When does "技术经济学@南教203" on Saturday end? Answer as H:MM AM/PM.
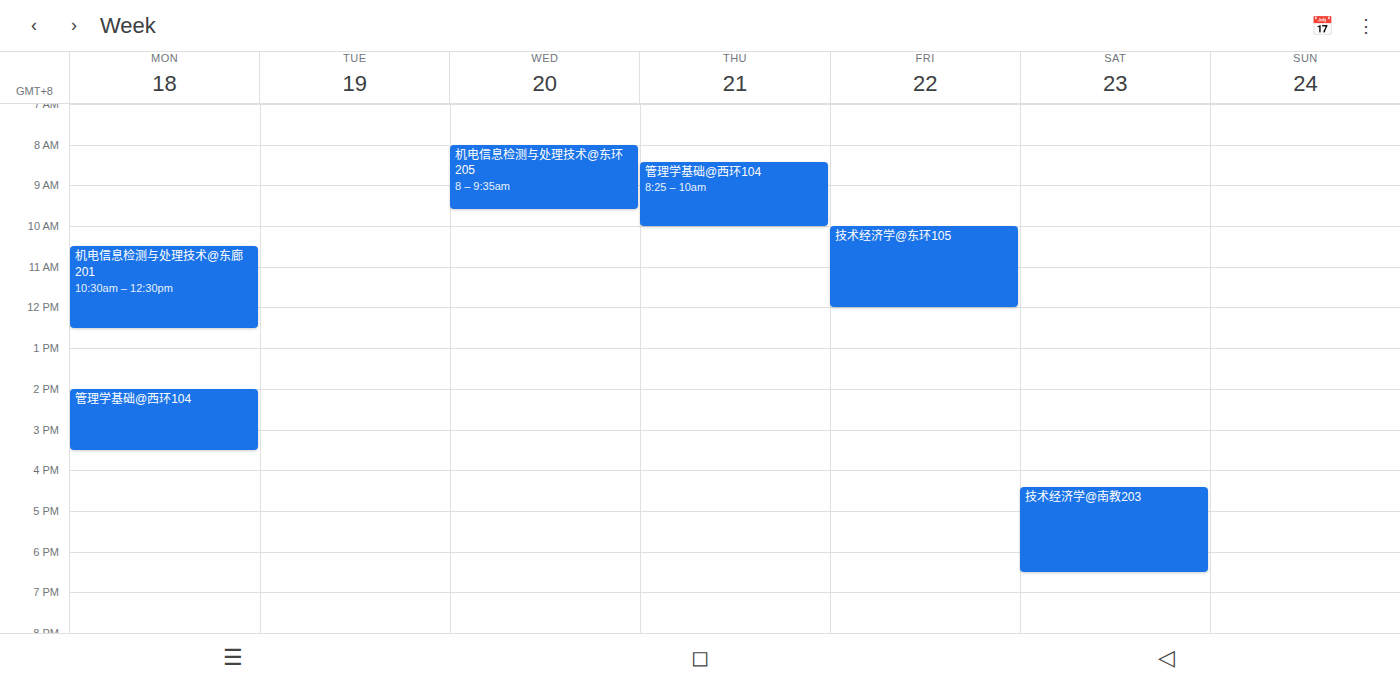
6:30 PM